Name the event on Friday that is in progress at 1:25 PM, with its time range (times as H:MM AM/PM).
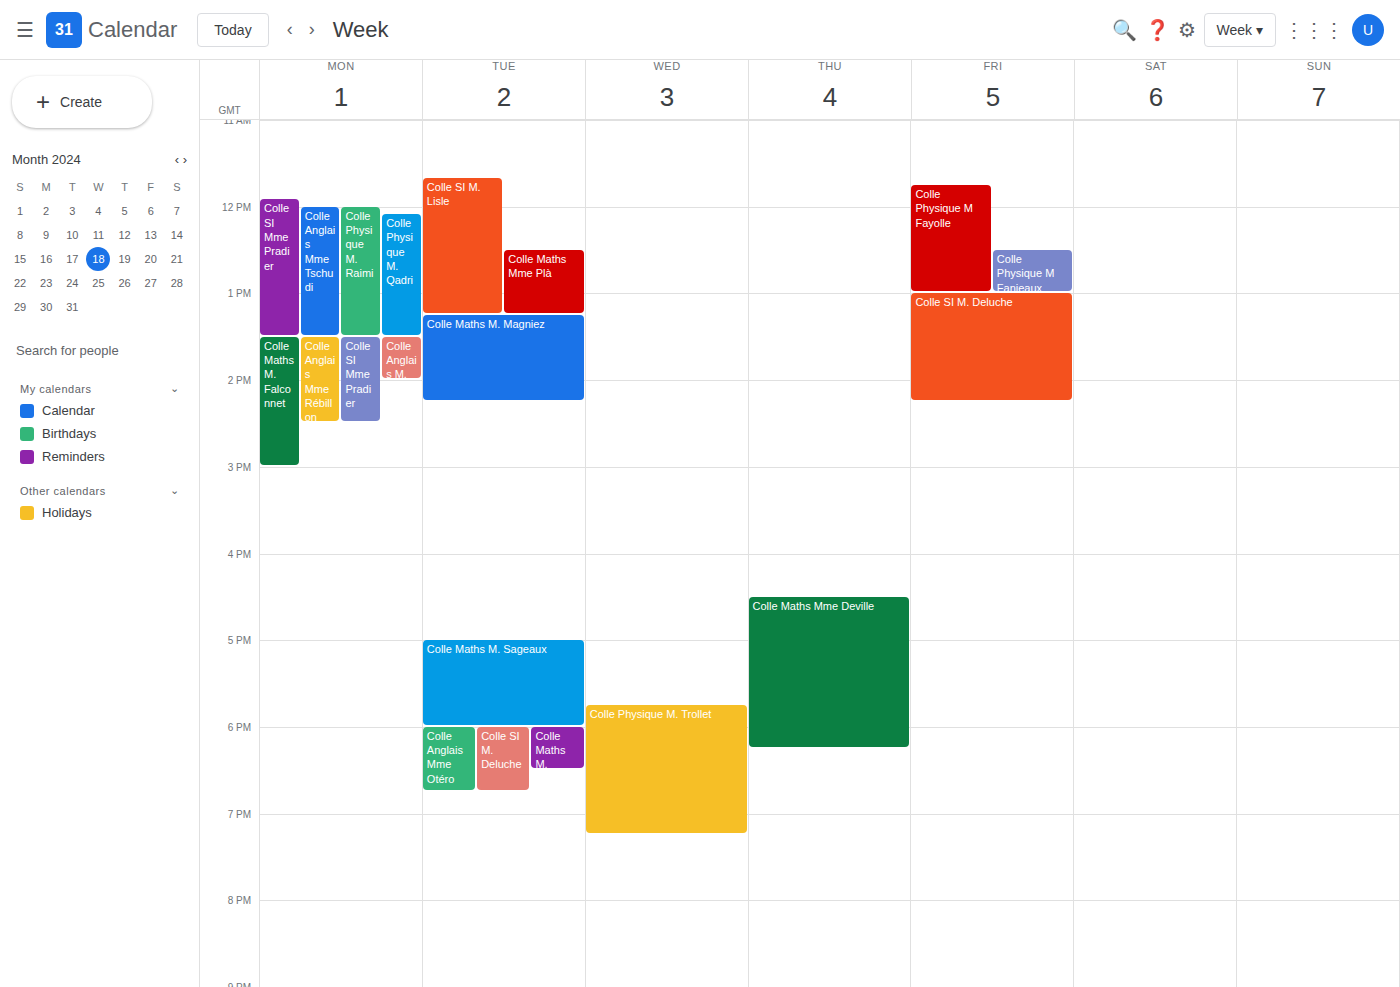
"Colle SI M. Deluche", 1:00 PM to 2:15 PM